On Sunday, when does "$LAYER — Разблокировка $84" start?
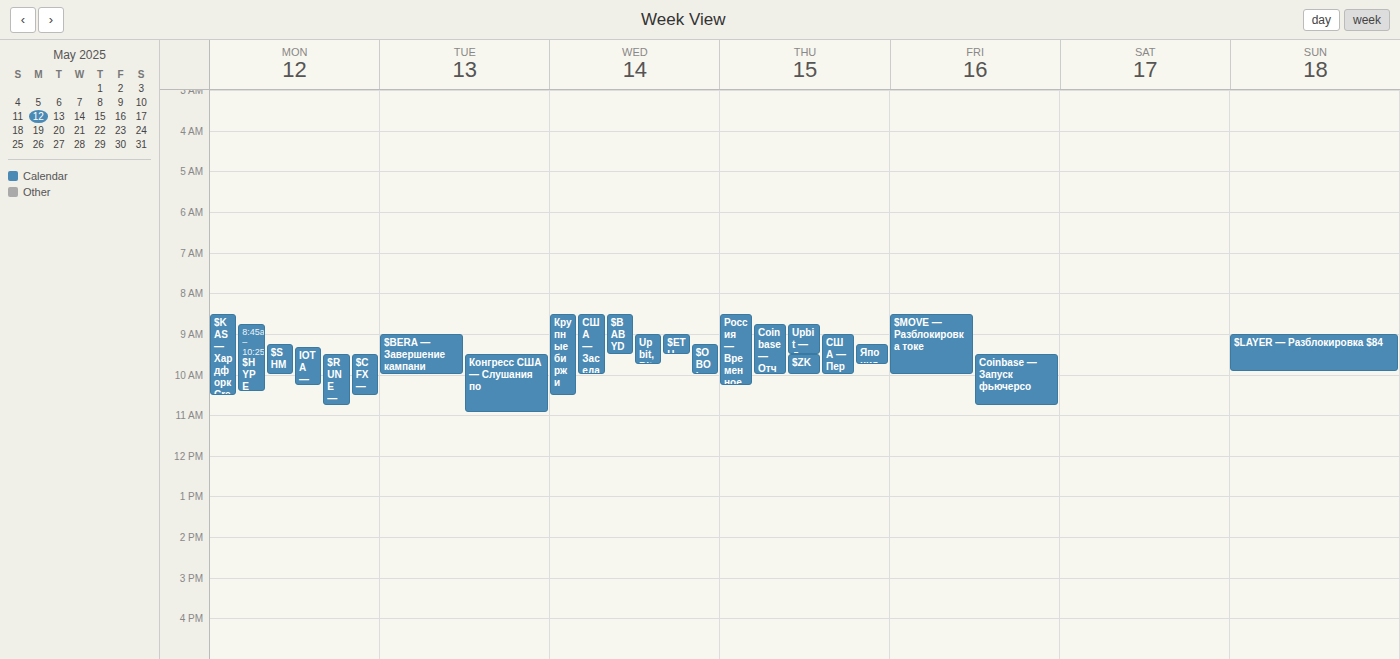
9:00 AM